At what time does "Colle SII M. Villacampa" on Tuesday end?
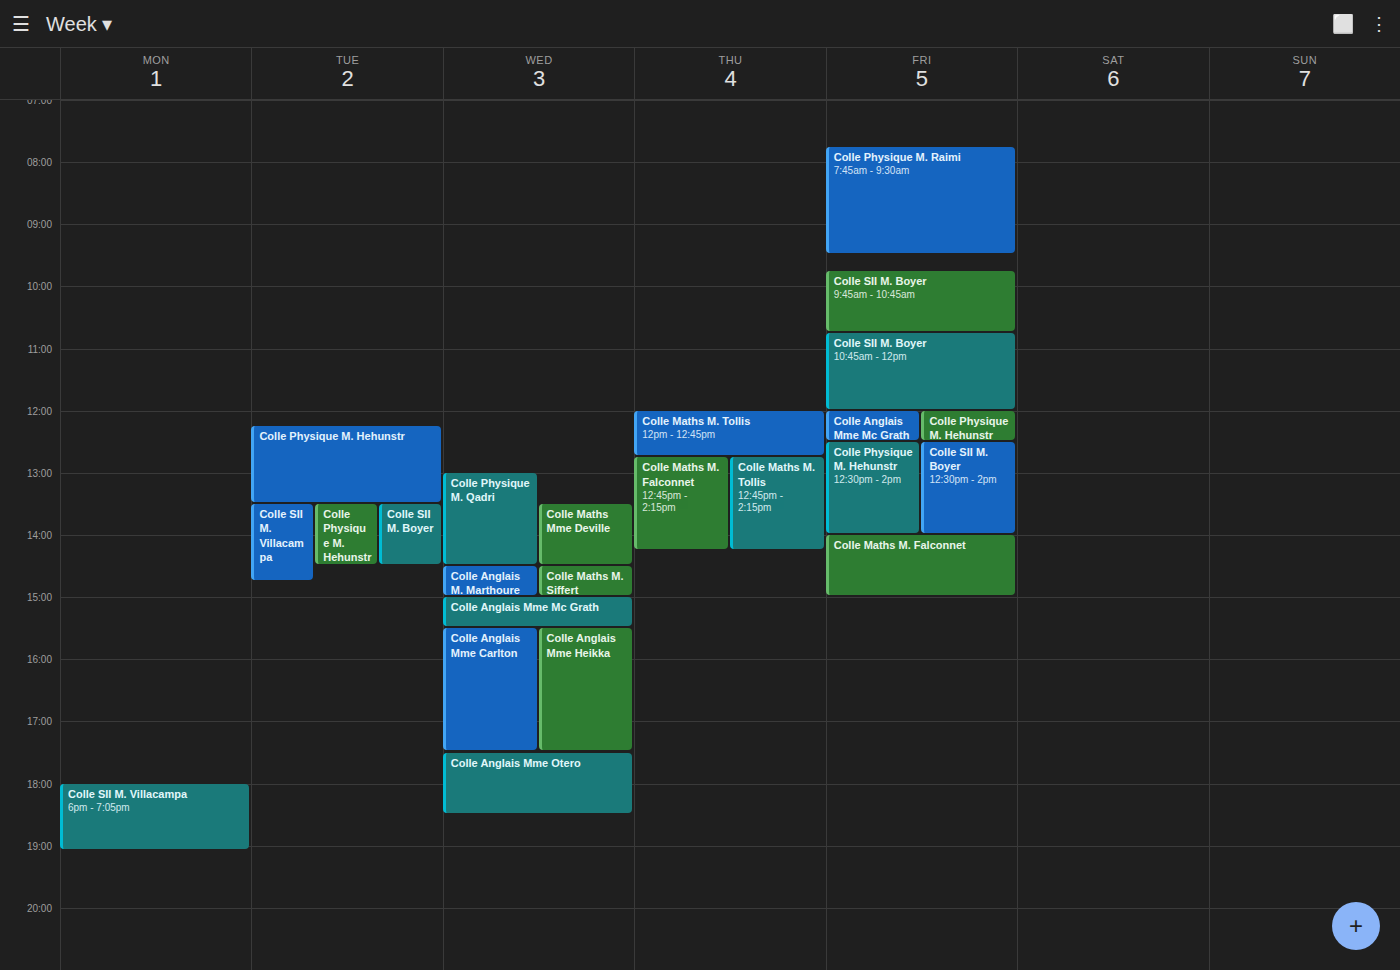
2:45 PM